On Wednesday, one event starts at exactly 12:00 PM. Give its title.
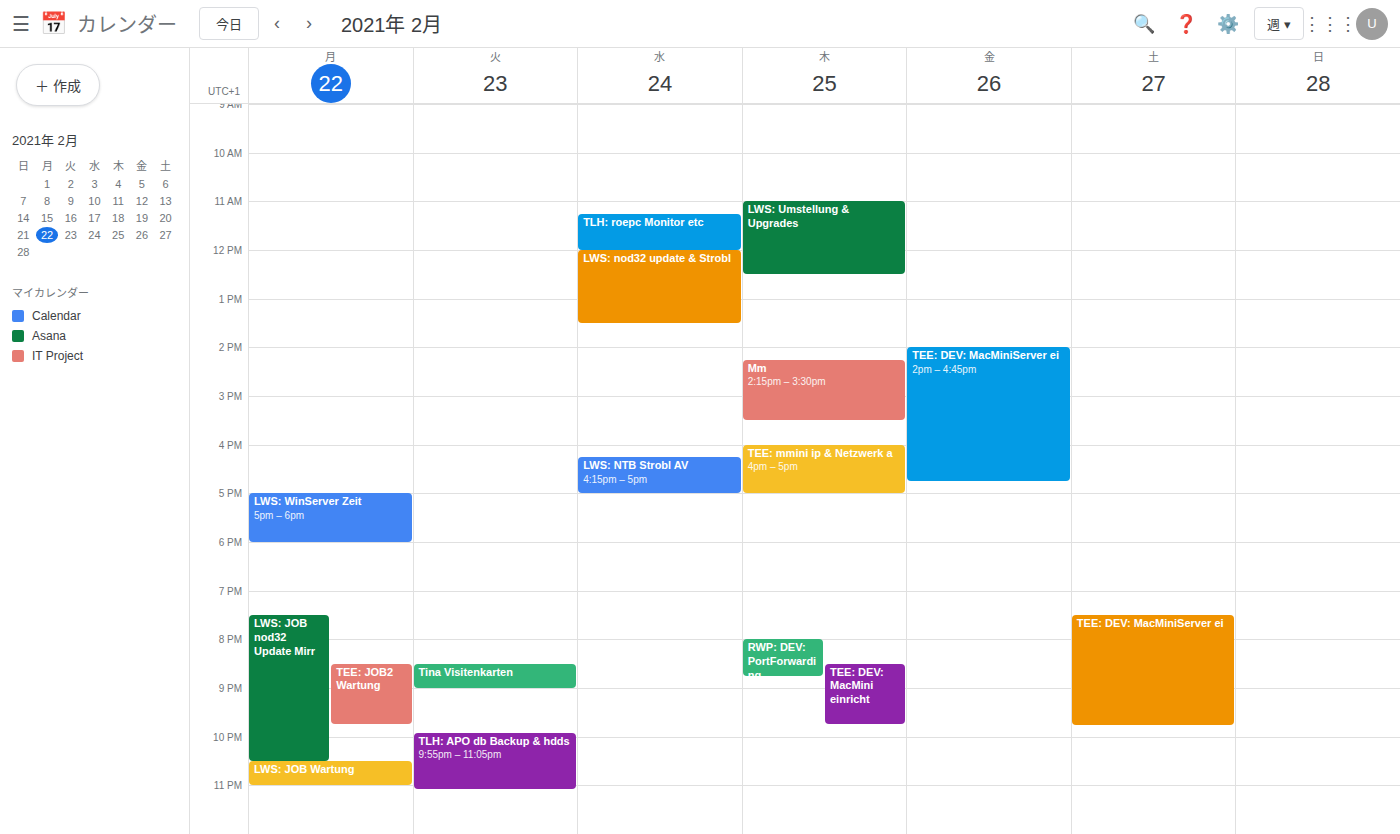
"LWS: nod32 update & Strobl"